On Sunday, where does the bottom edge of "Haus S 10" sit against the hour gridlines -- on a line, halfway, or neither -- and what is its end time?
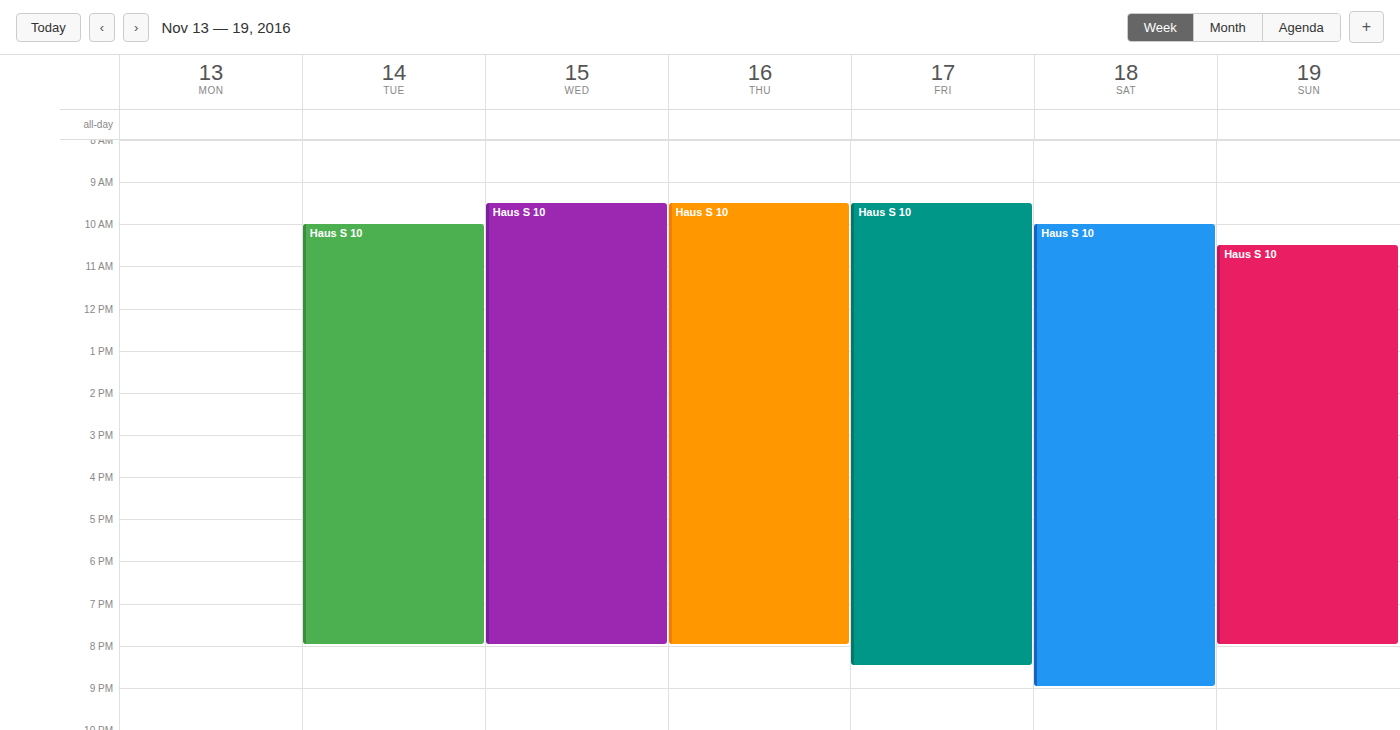
8:00 PM -- exactly on the 8 PM line.